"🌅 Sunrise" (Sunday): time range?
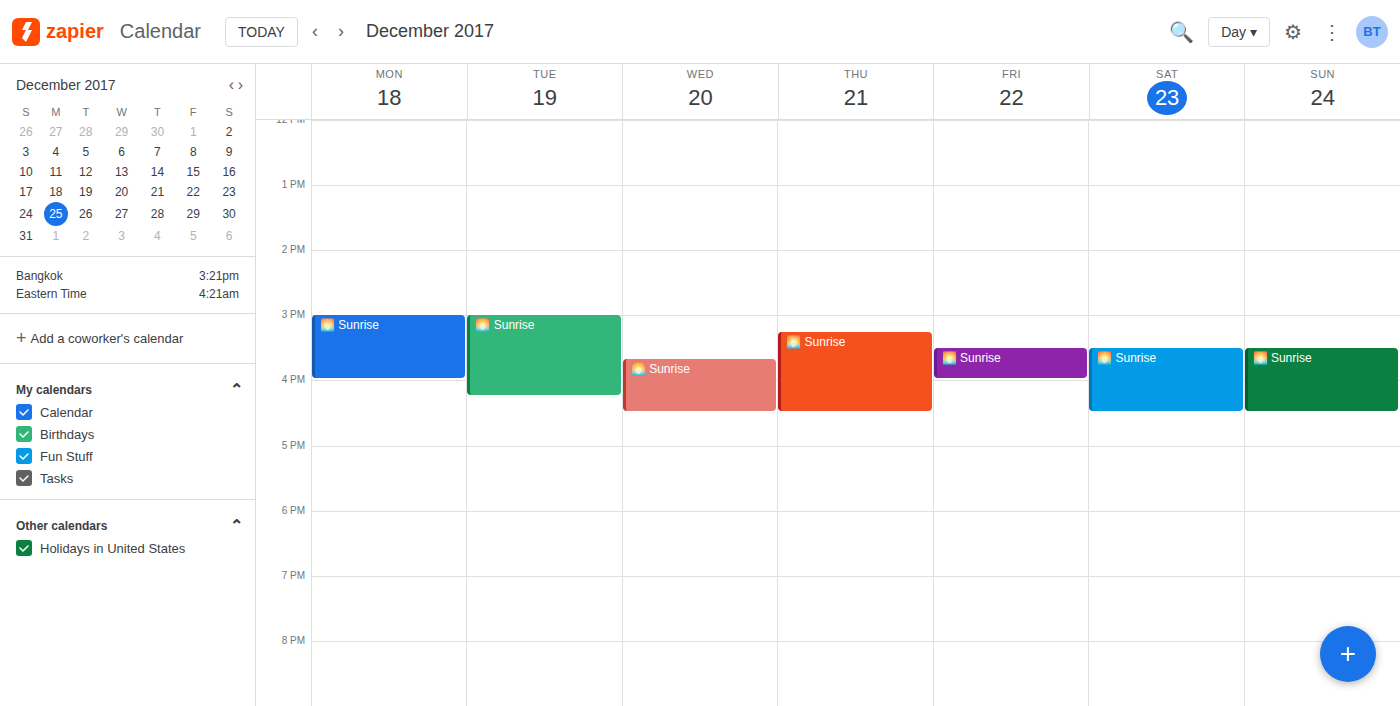
3:30 PM to 4:30 PM